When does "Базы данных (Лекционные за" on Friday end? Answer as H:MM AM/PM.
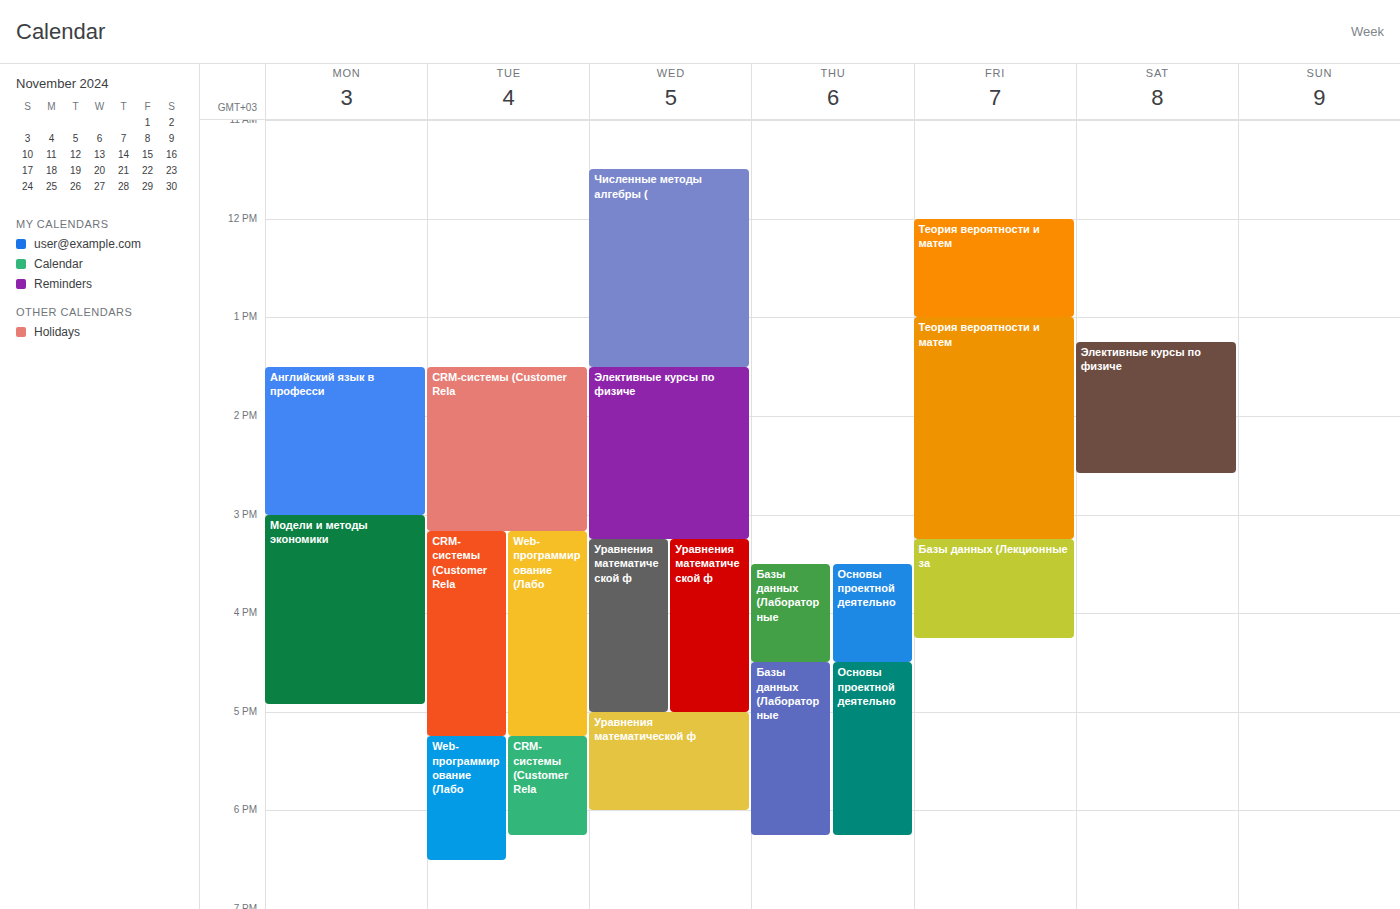
4:15 PM